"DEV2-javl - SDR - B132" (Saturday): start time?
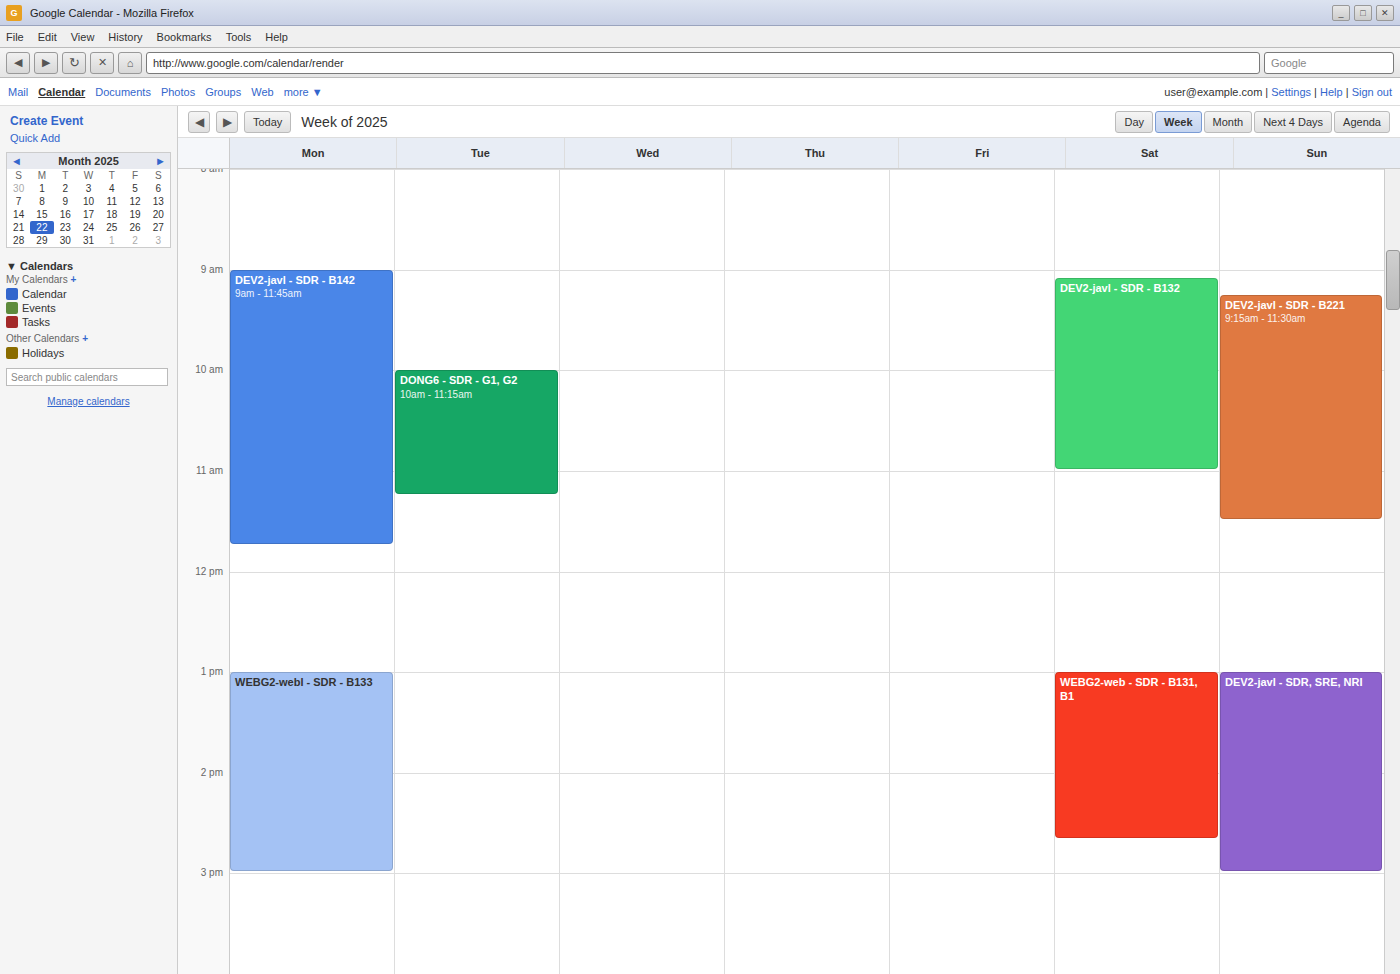
09:05